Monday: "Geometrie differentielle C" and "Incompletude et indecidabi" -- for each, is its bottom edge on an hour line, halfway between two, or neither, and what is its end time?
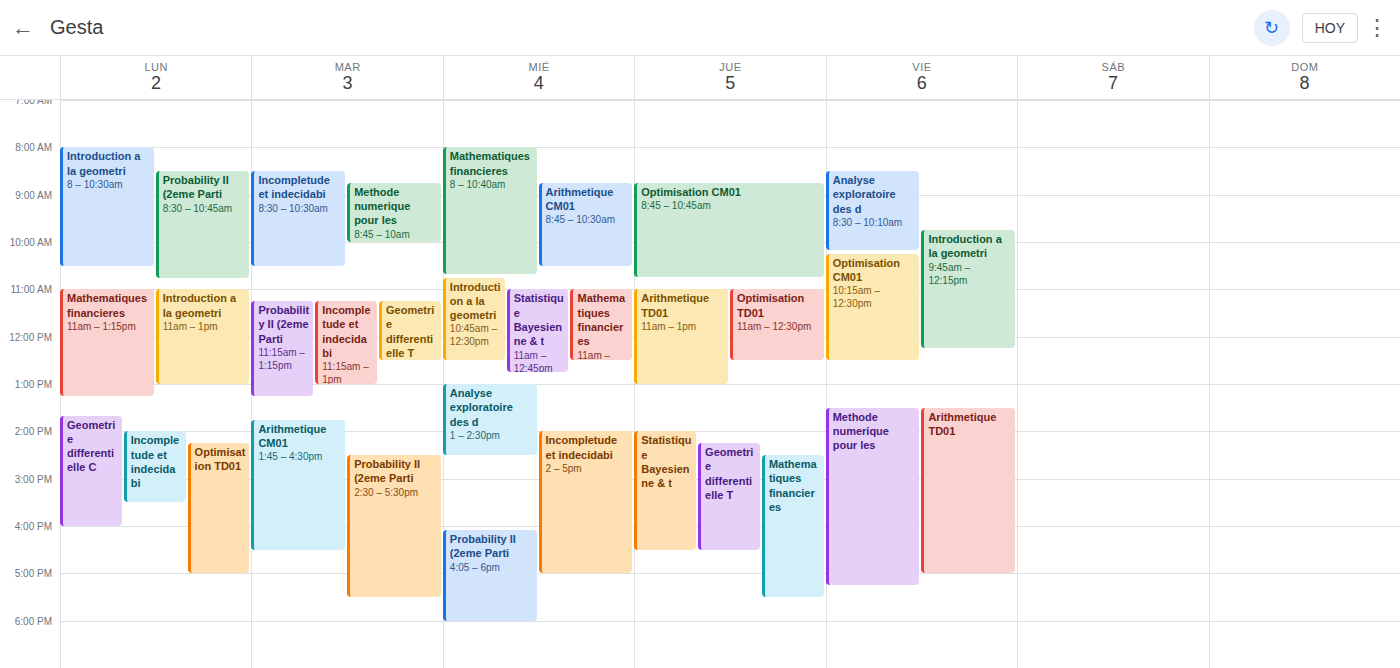
"Geometrie differentielle C": 4:00 PM, exactly on the 4 PM line. "Incompletude et indecidabi": 3:30 PM, halfway between the 3 PM and 4 PM lines.